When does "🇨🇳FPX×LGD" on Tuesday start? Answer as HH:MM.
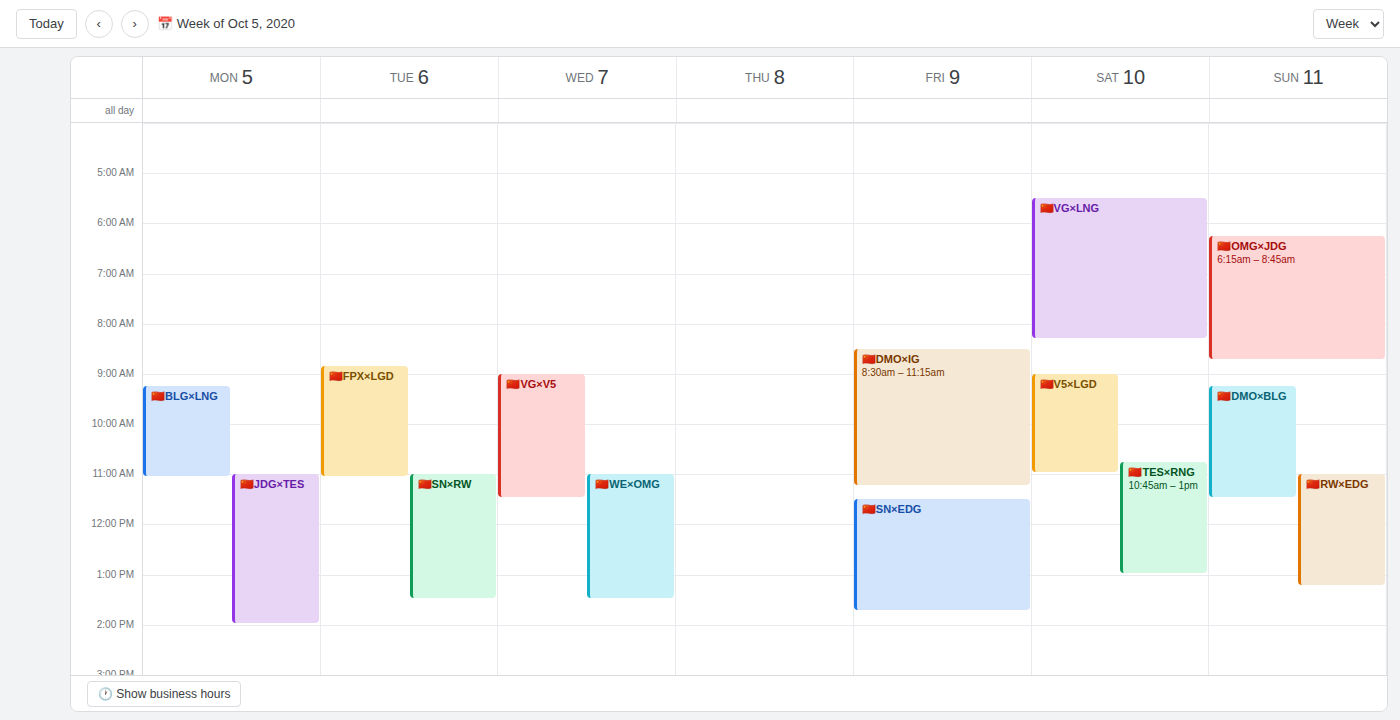
08:50